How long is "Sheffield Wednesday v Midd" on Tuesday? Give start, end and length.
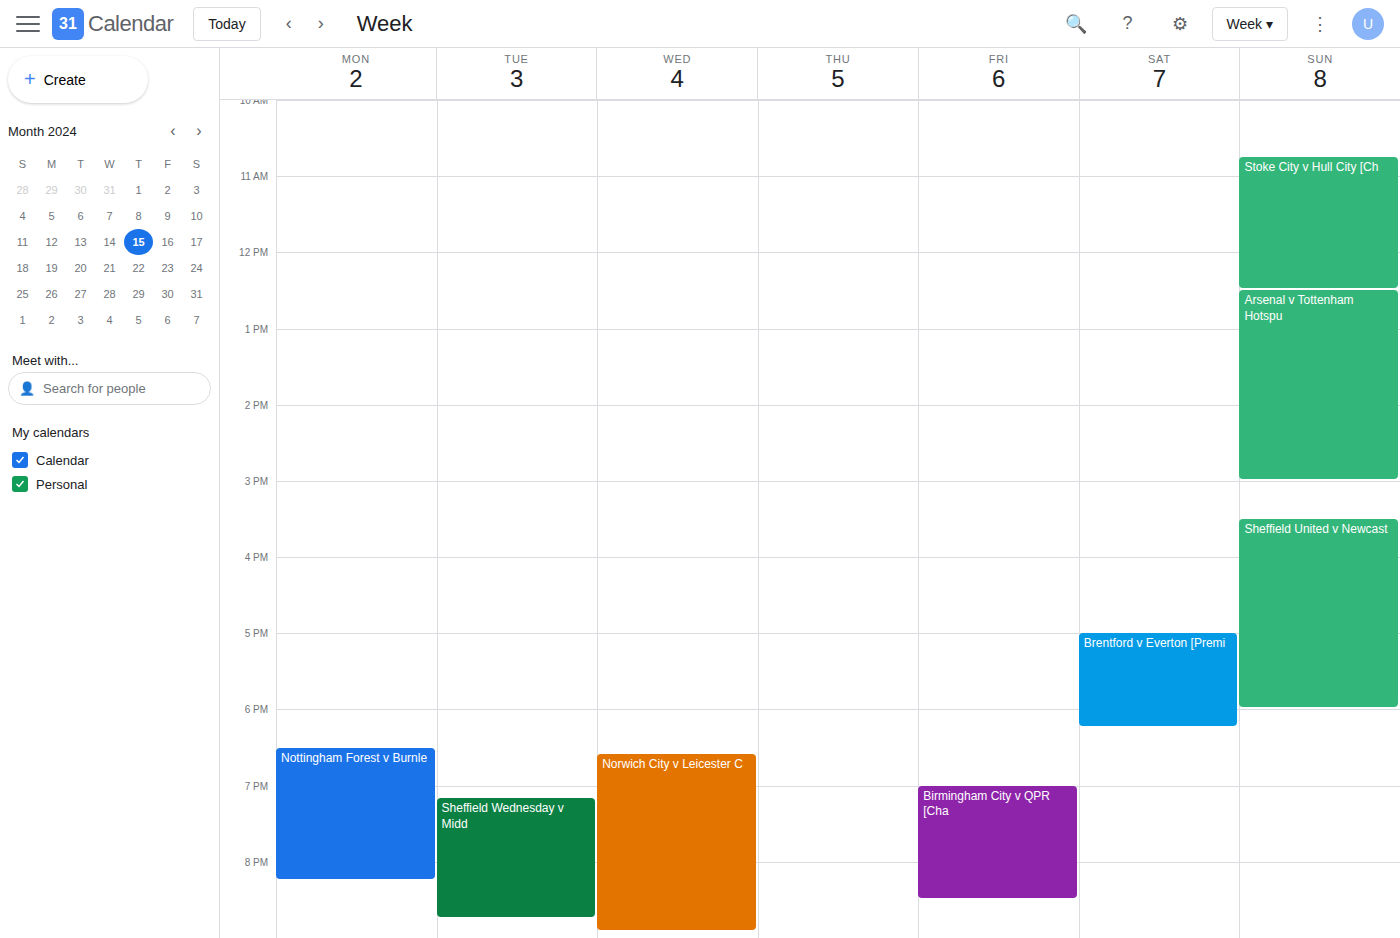
7:10 PM to 8:45 PM, 1 hour 35 minutes